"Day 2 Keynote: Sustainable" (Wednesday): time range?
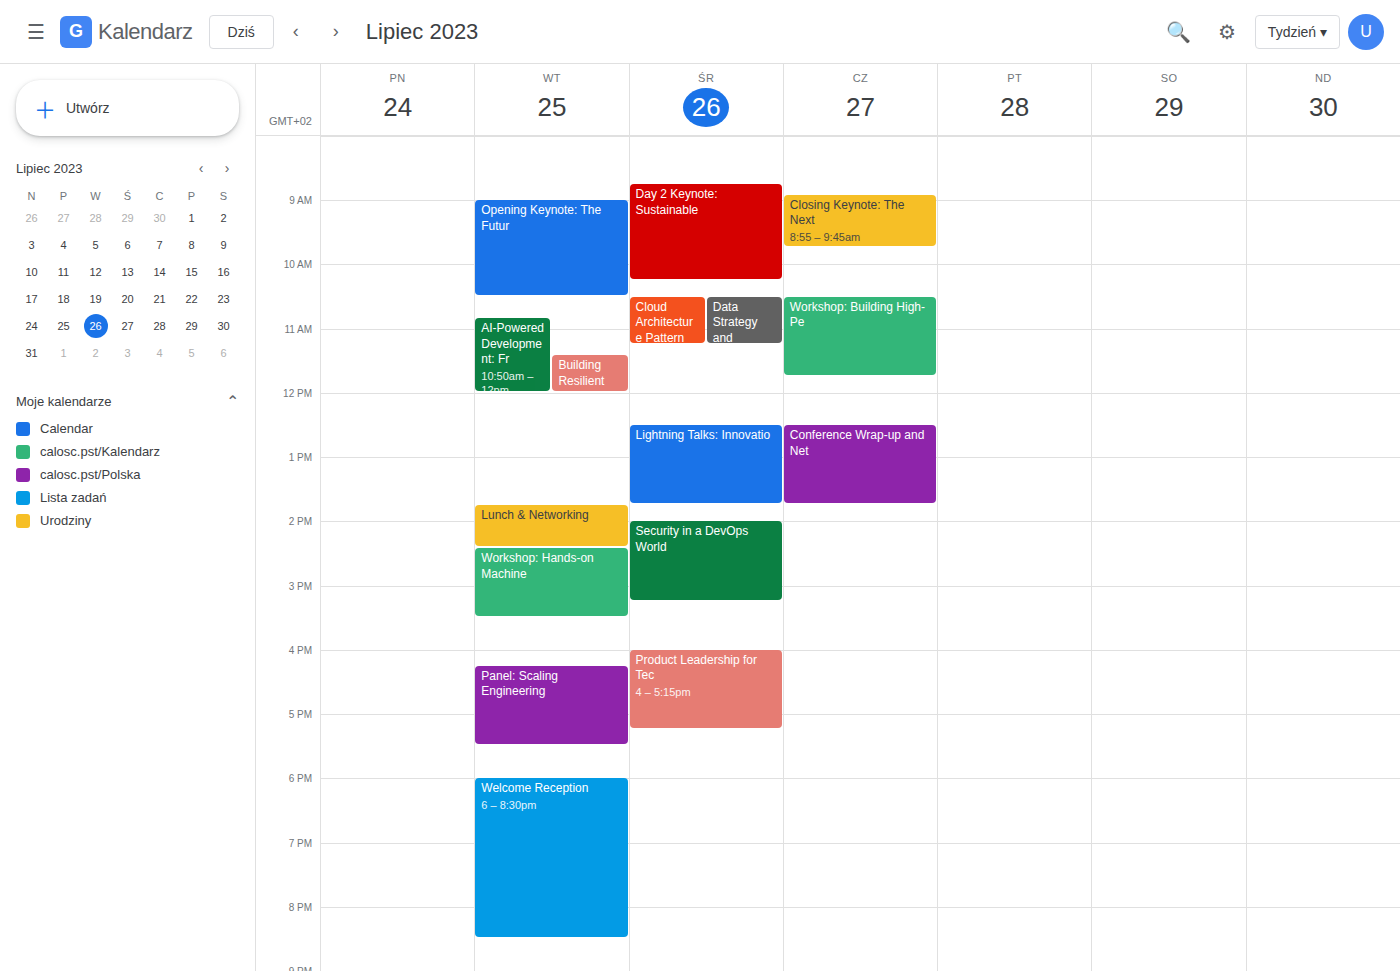
8:45 AM to 10:15 AM